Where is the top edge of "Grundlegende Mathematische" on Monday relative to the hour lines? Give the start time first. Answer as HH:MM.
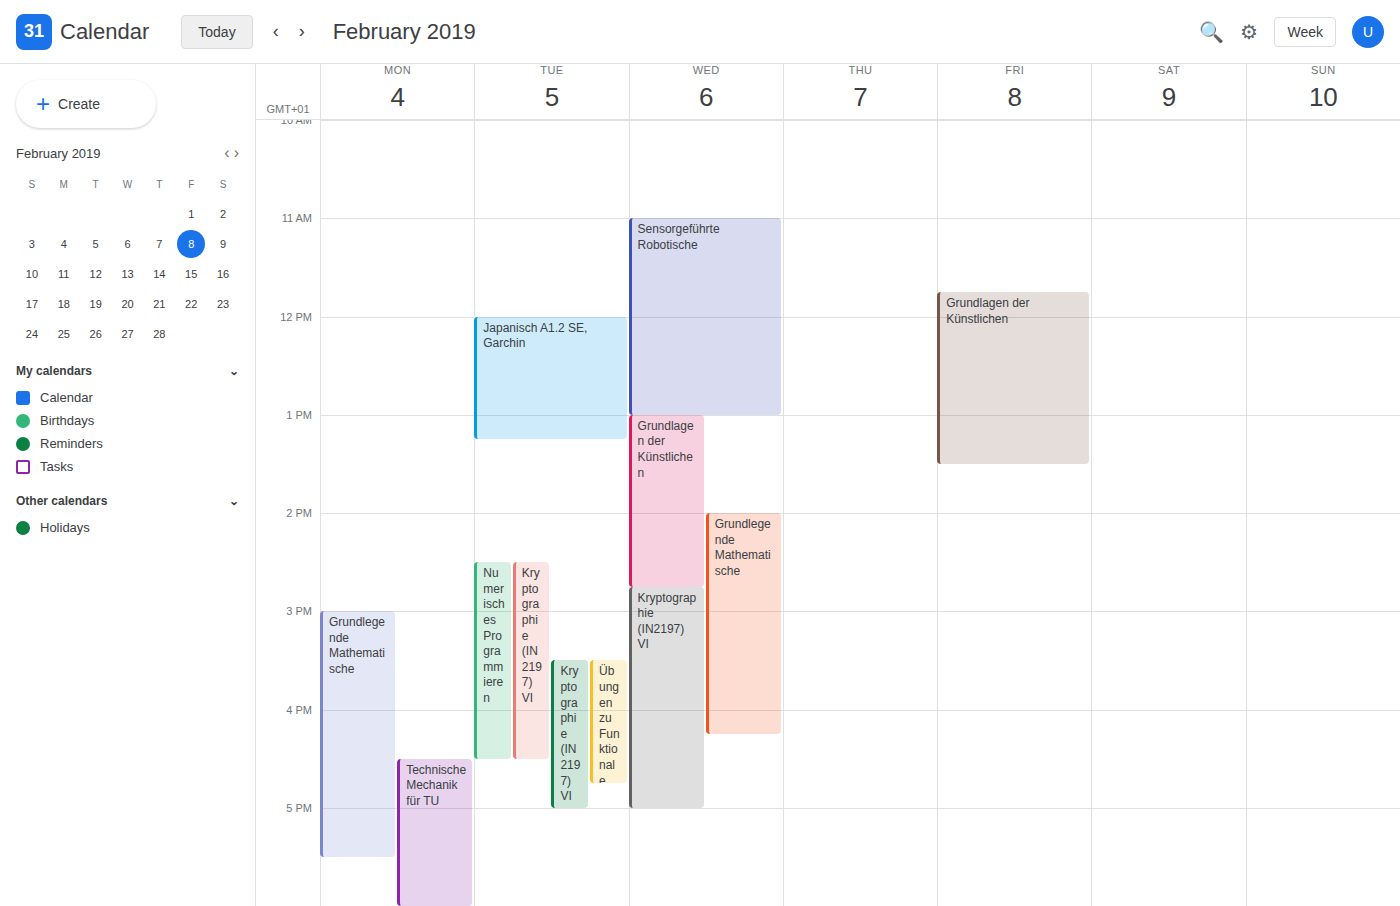
15:00 -- exactly on the 15:00 line.